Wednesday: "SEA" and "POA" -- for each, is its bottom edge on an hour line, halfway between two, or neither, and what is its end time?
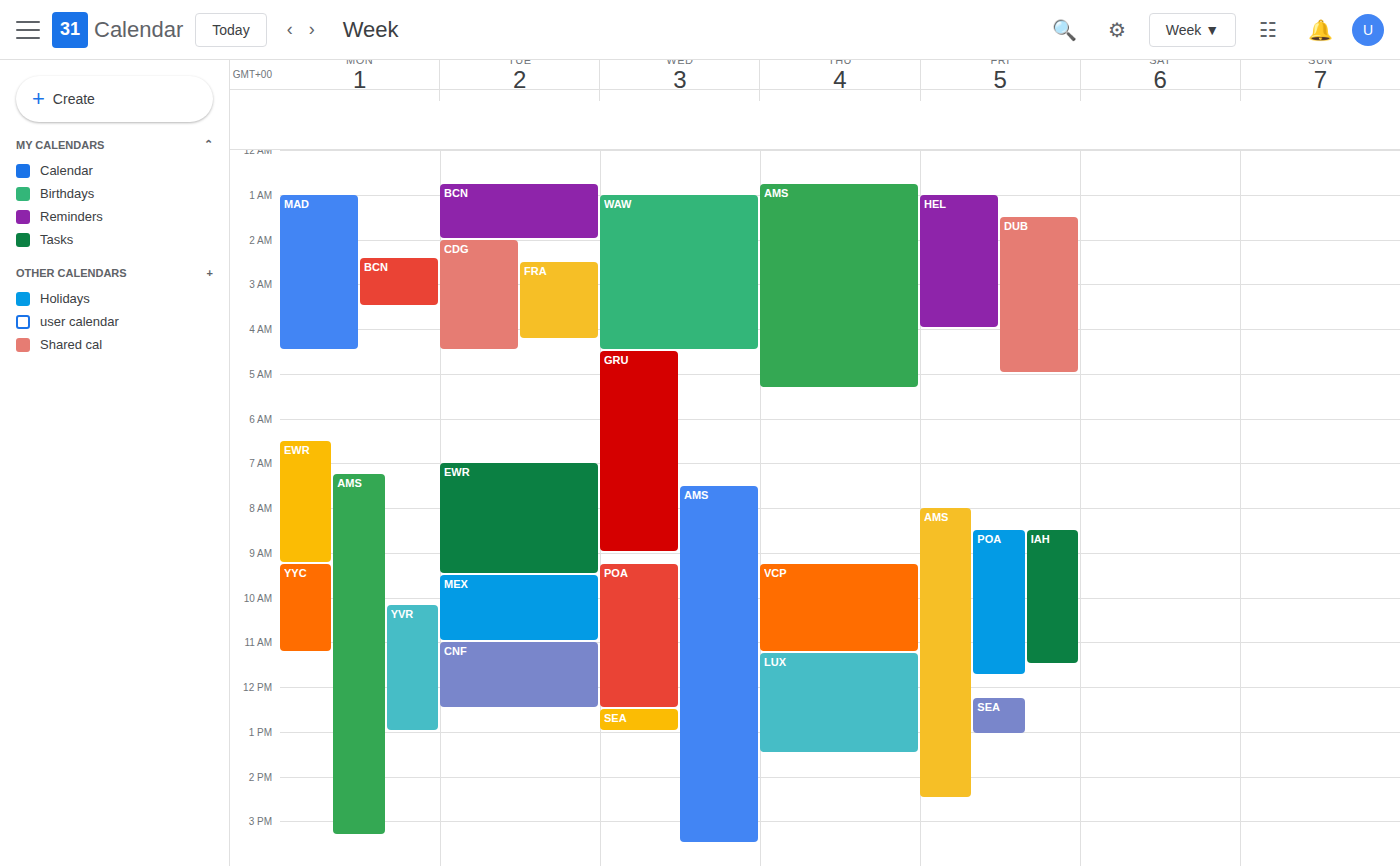
"SEA": 13:00, exactly on the 13:00 line. "POA": 12:30, halfway between the 12:00 and 13:00 lines.